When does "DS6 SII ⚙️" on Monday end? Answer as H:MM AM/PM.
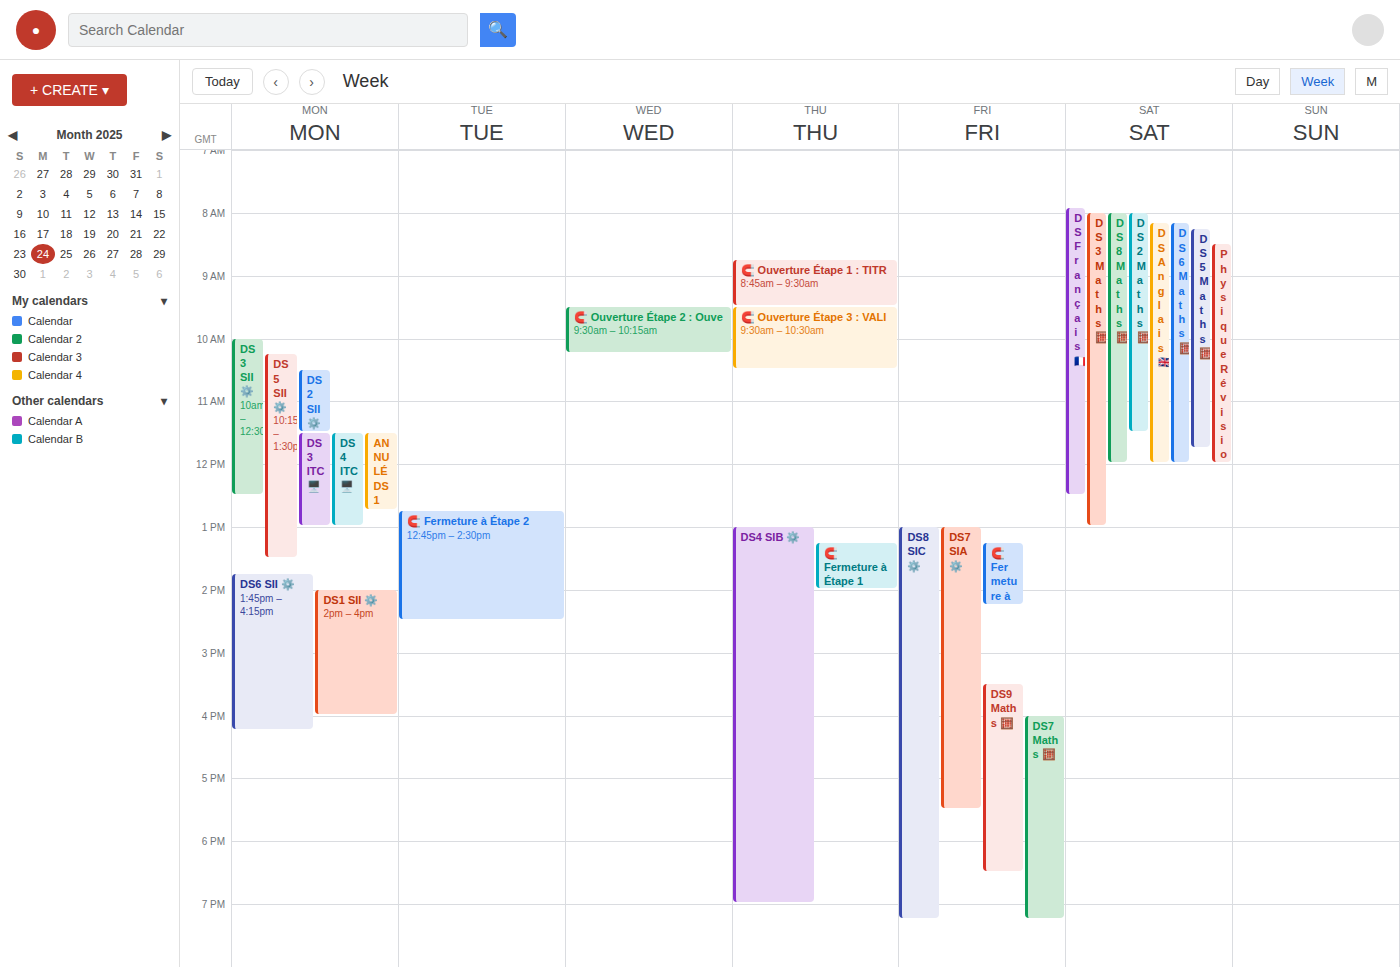
4:15 PM